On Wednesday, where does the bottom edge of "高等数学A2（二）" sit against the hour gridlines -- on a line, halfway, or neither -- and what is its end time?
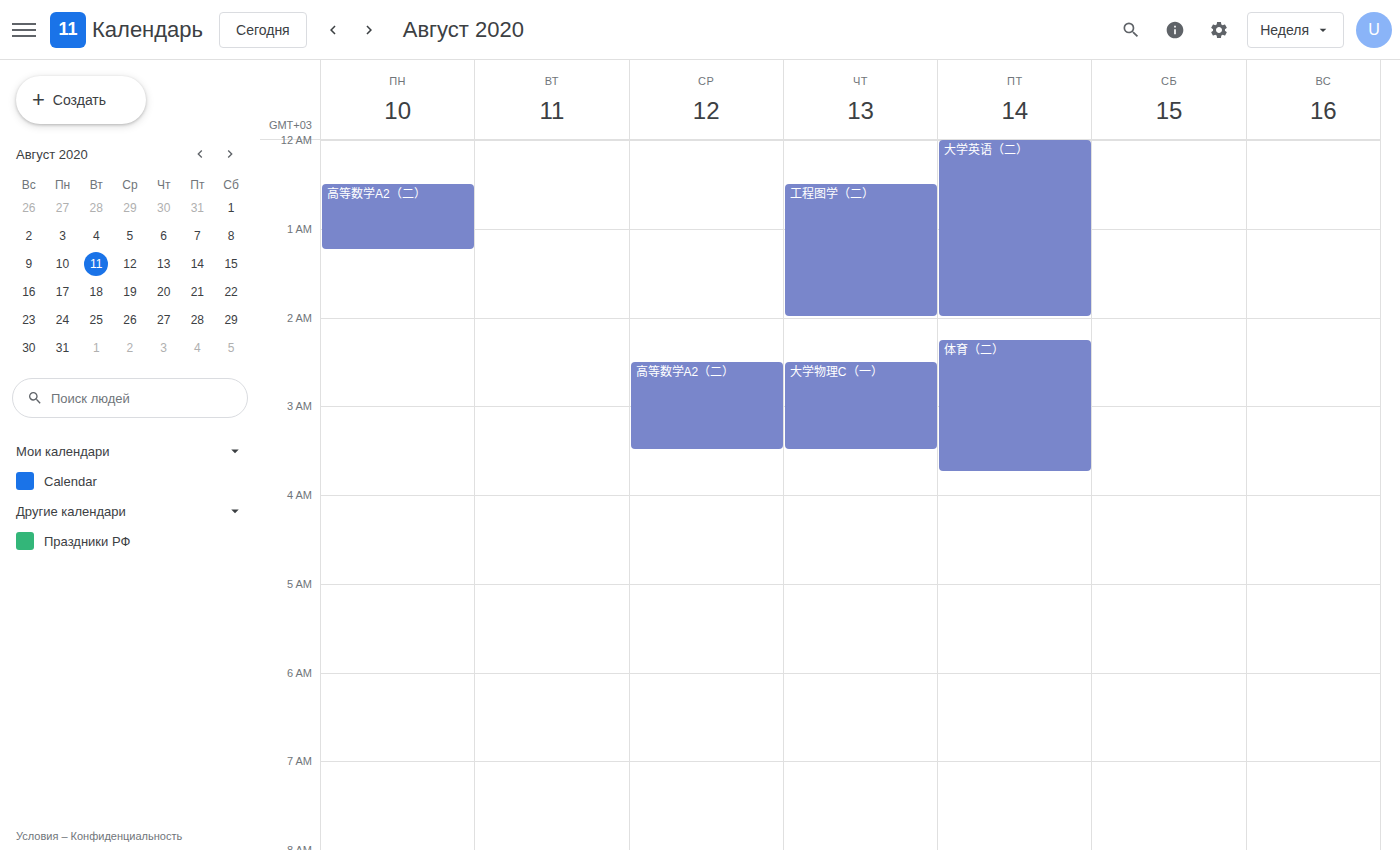
3:30 AM -- halfway between the 3 AM and 4 AM lines.